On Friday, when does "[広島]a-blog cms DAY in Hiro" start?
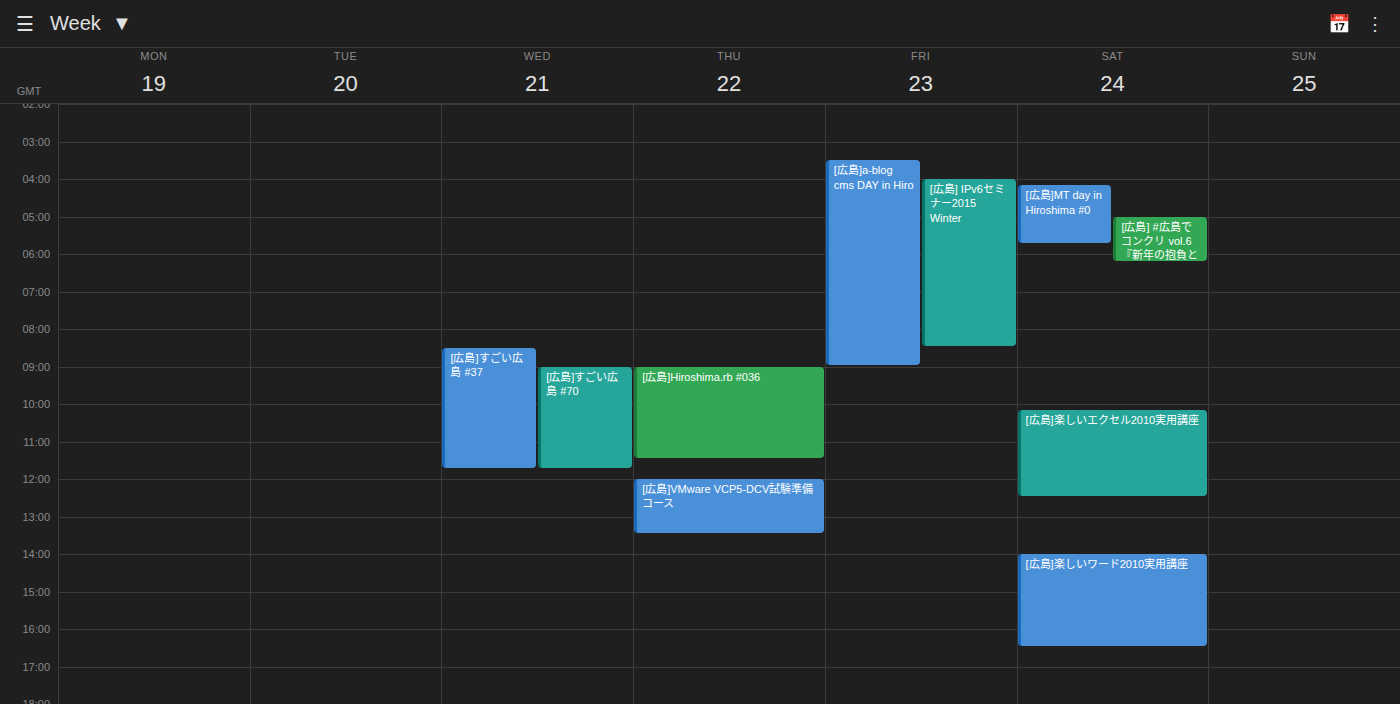
3:30 AM